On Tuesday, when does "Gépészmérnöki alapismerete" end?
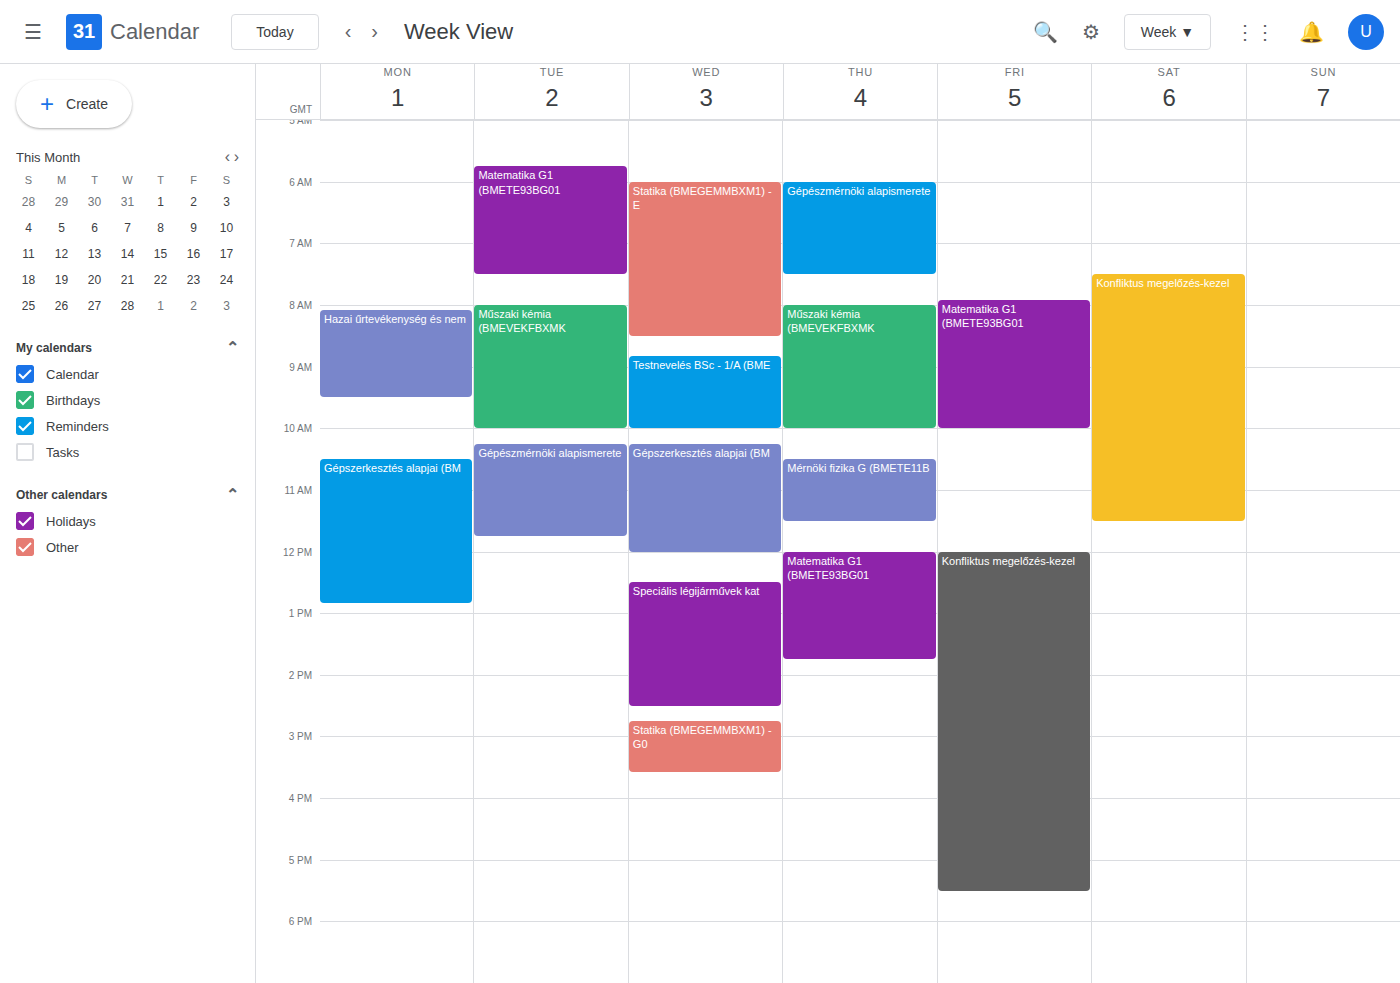
11:45 AM